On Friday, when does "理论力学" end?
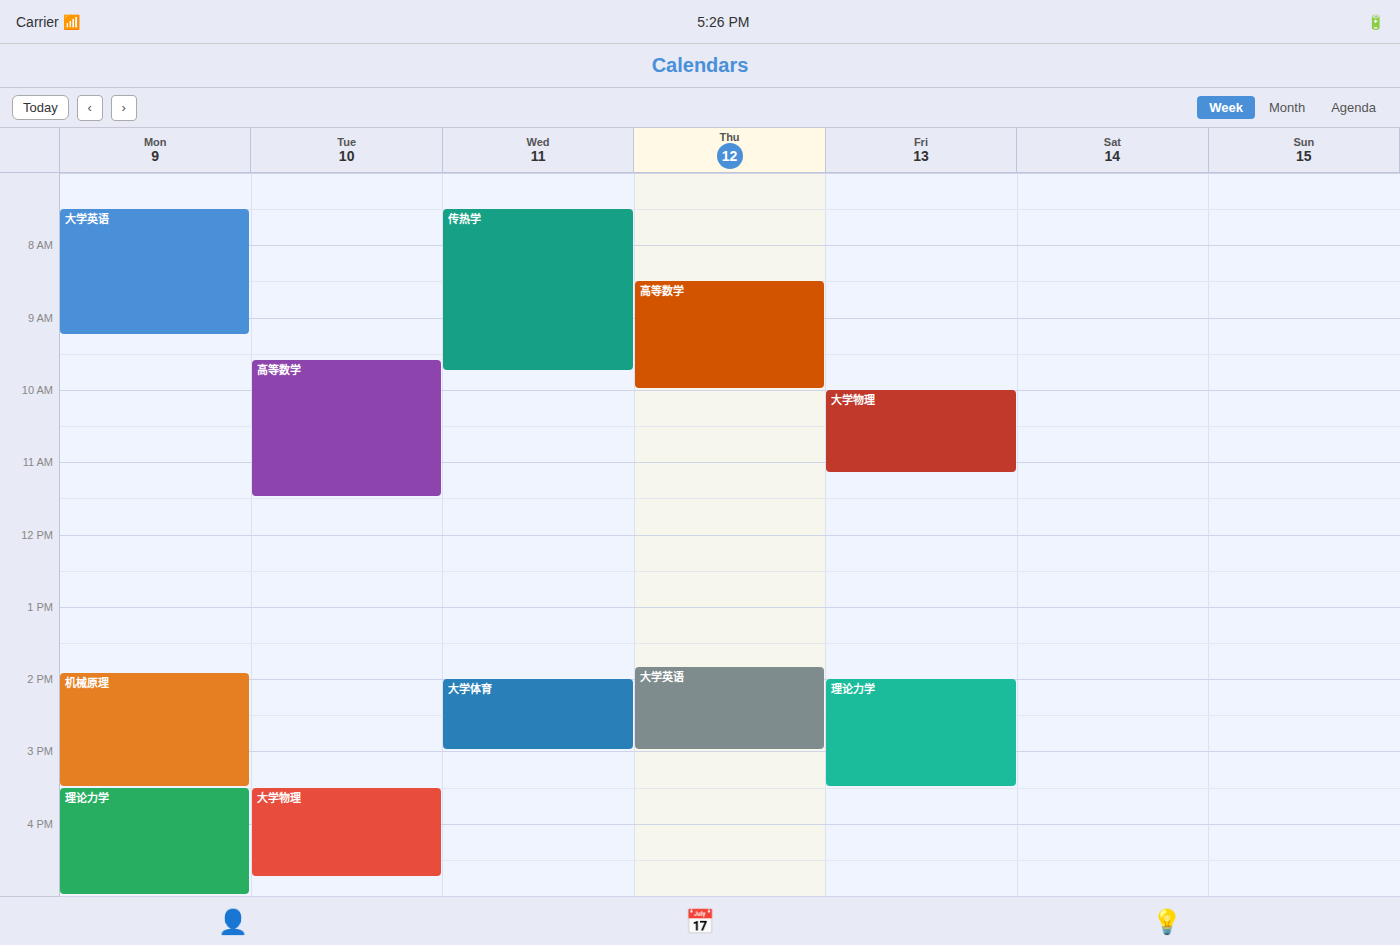
15:30